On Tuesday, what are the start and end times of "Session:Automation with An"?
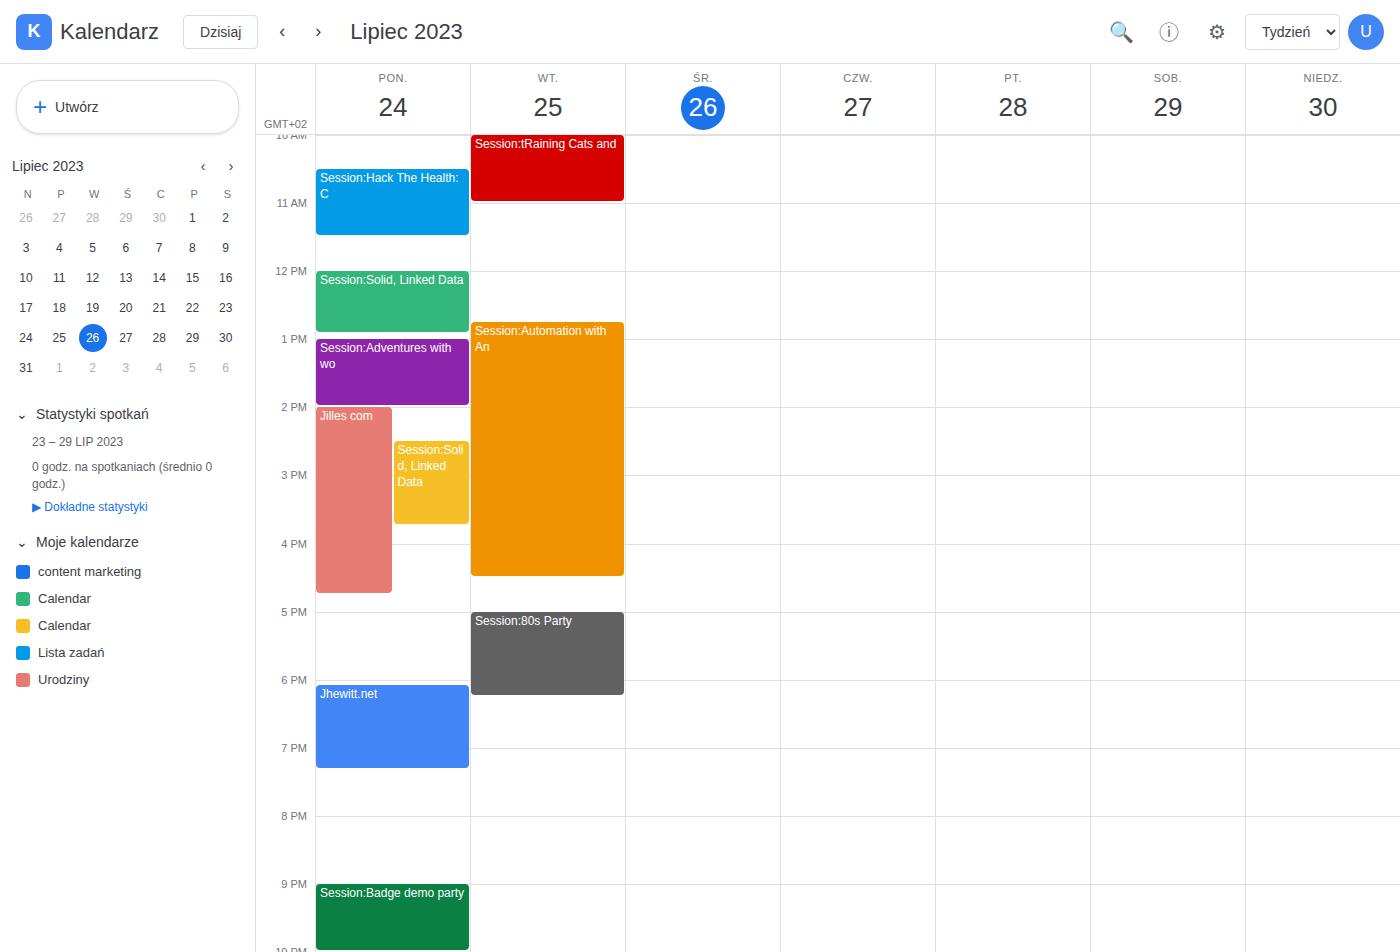
12:45 PM to 4:30 PM